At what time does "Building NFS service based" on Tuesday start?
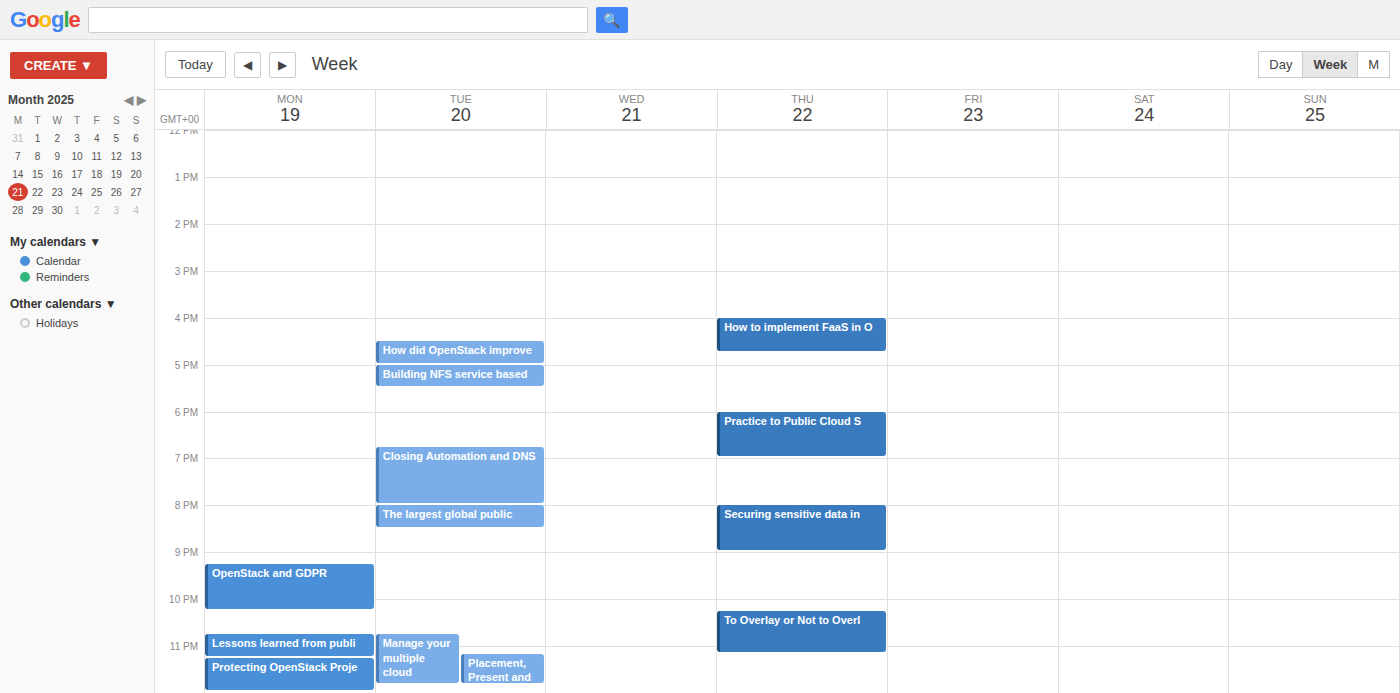
5:00 PM